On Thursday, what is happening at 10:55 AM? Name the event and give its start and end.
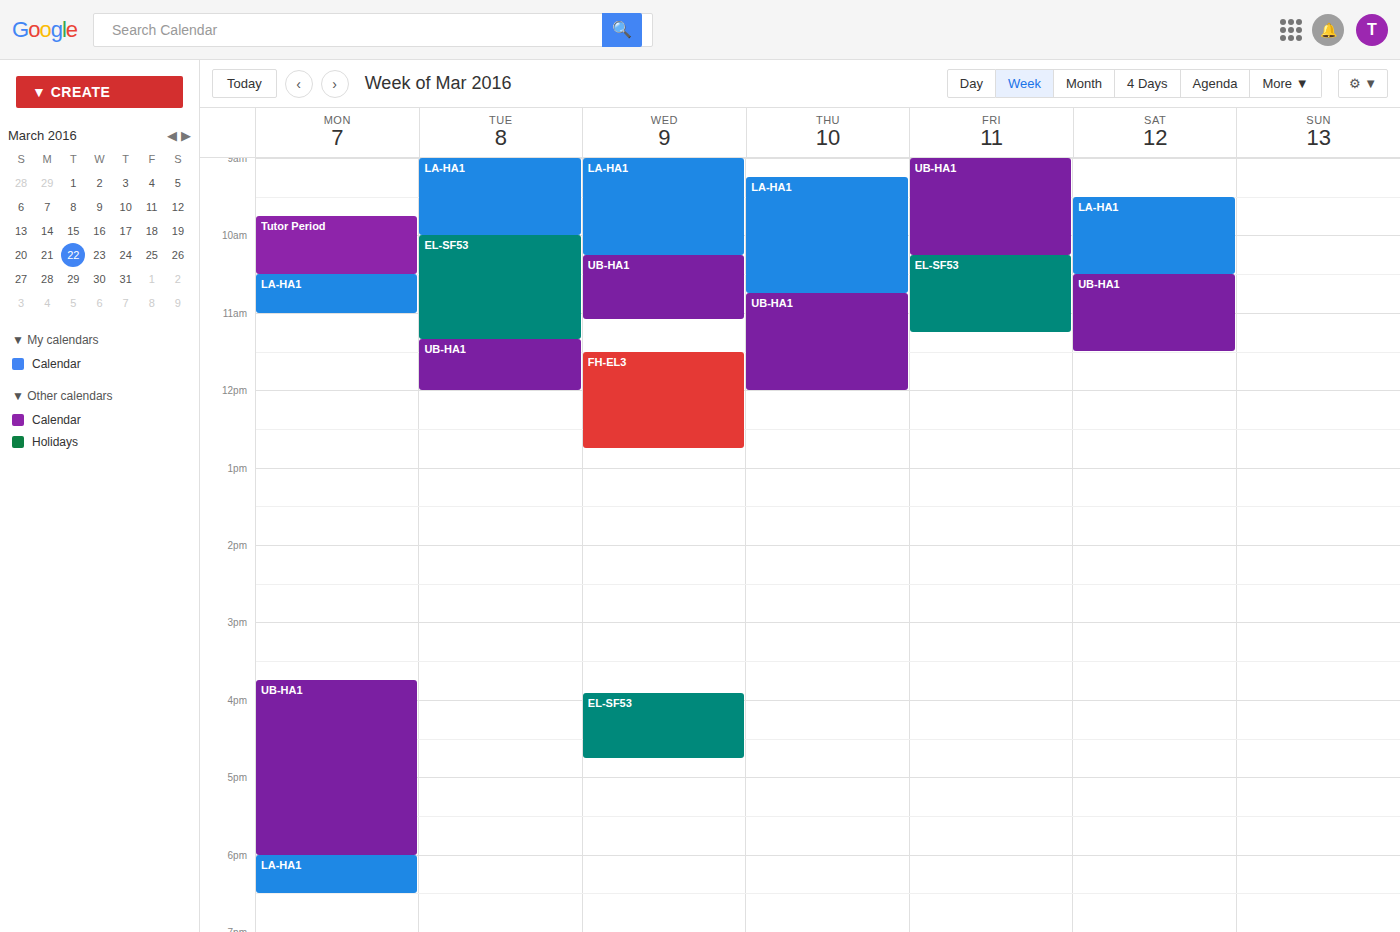
"UB-HA1", 10:45 AM to 12:00 PM